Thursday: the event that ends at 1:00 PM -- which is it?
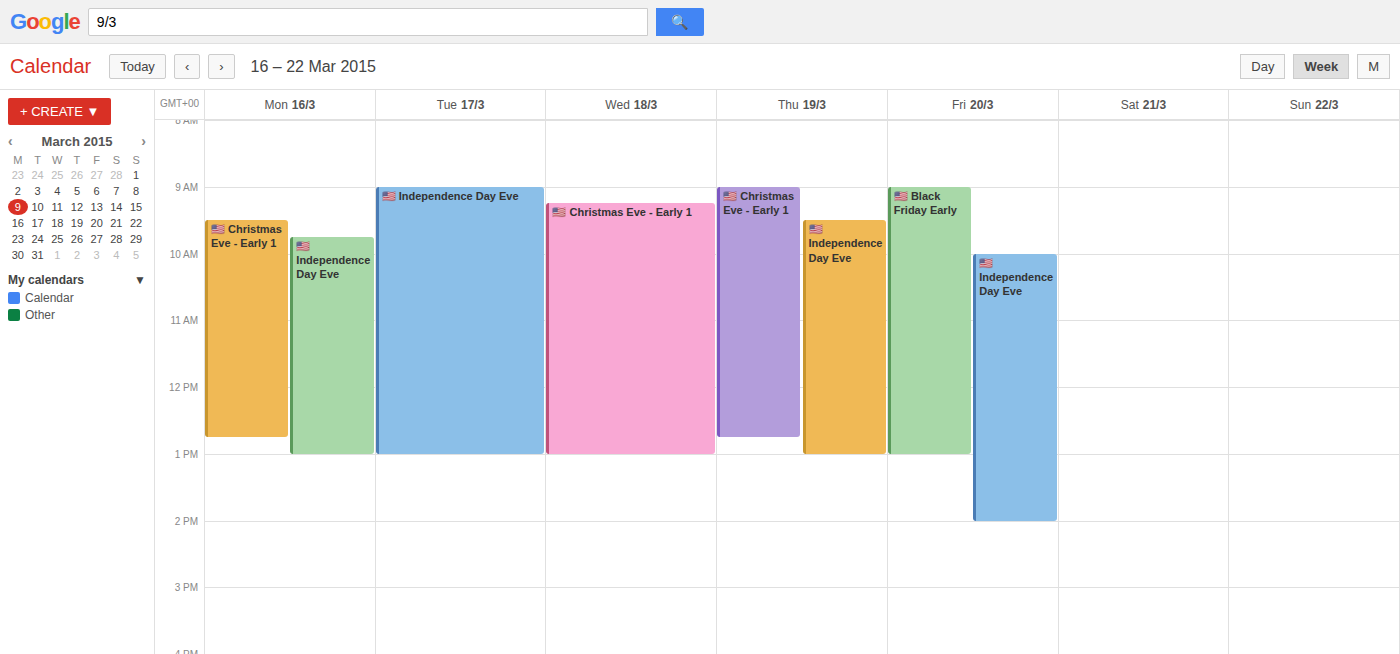
"🇺🇸 Independence Day Eve"